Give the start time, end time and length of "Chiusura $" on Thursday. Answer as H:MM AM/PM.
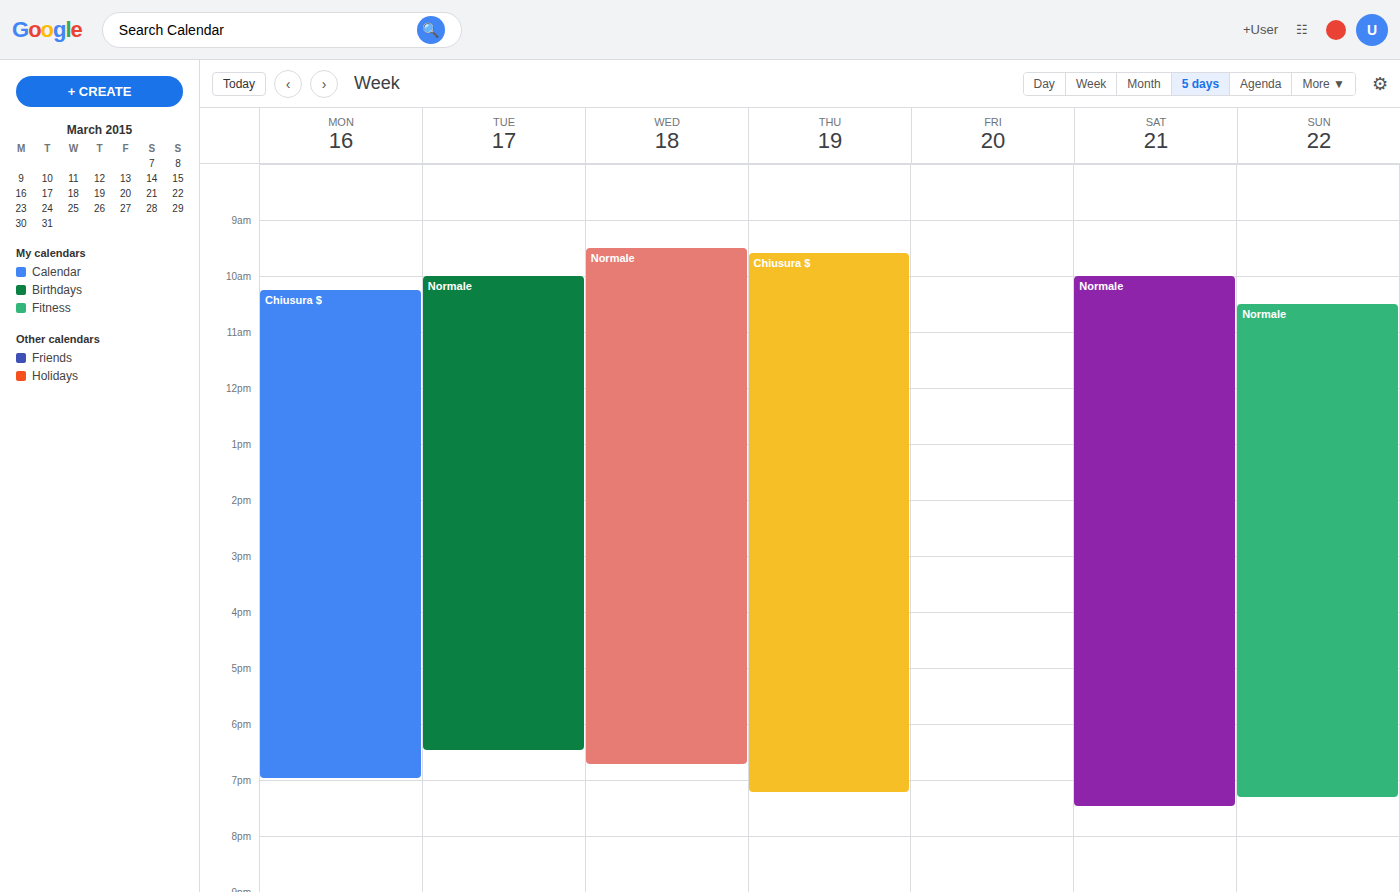
9:35 AM to 7:15 PM, 9 hours 40 minutes